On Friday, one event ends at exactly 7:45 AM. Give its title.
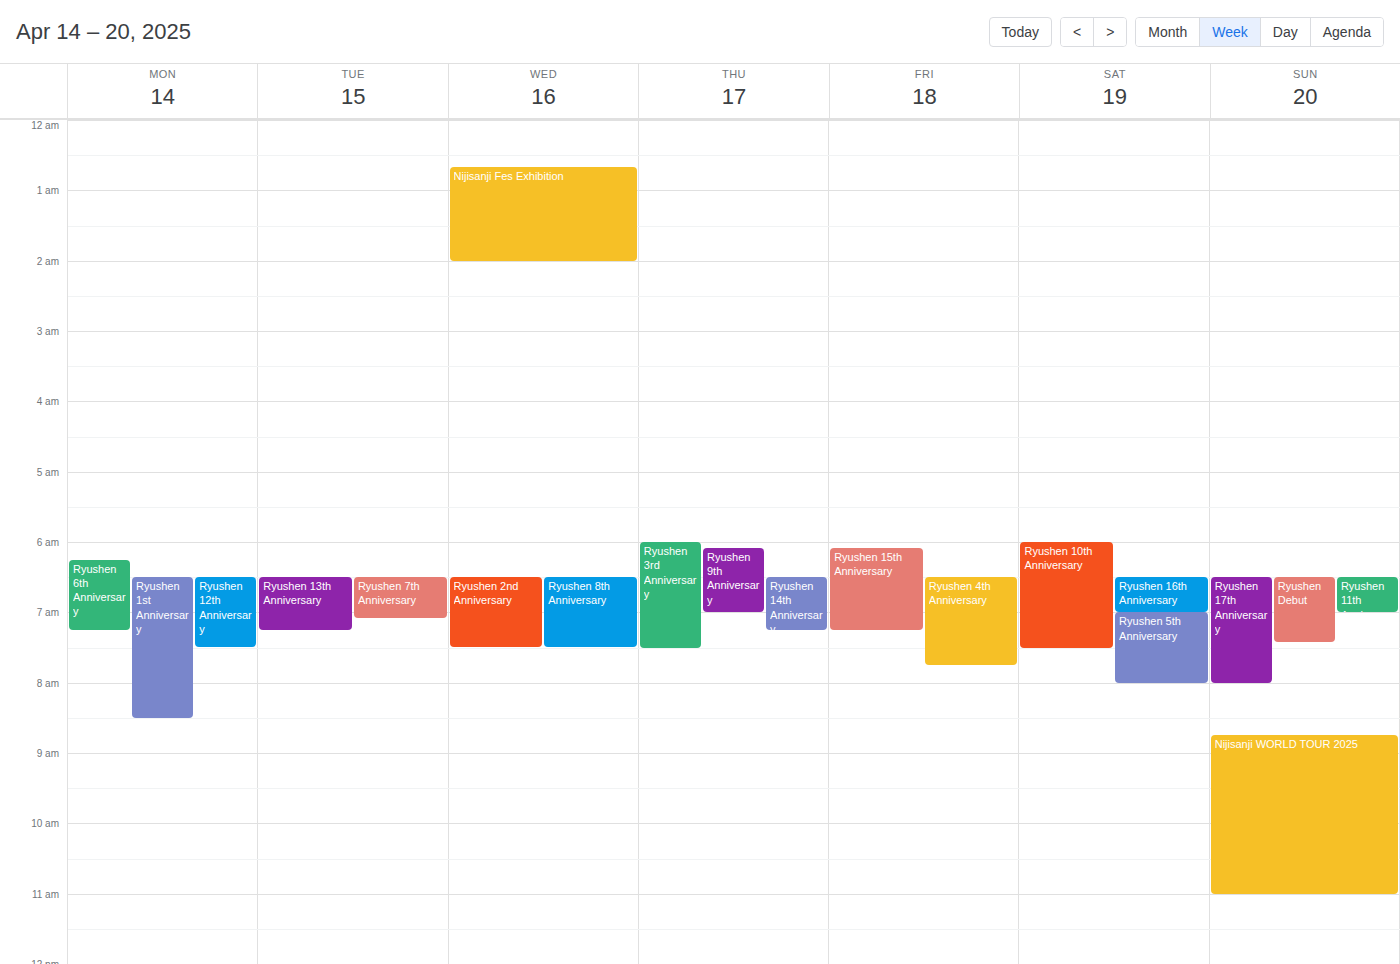
"Ryushen 4th Anniversary"